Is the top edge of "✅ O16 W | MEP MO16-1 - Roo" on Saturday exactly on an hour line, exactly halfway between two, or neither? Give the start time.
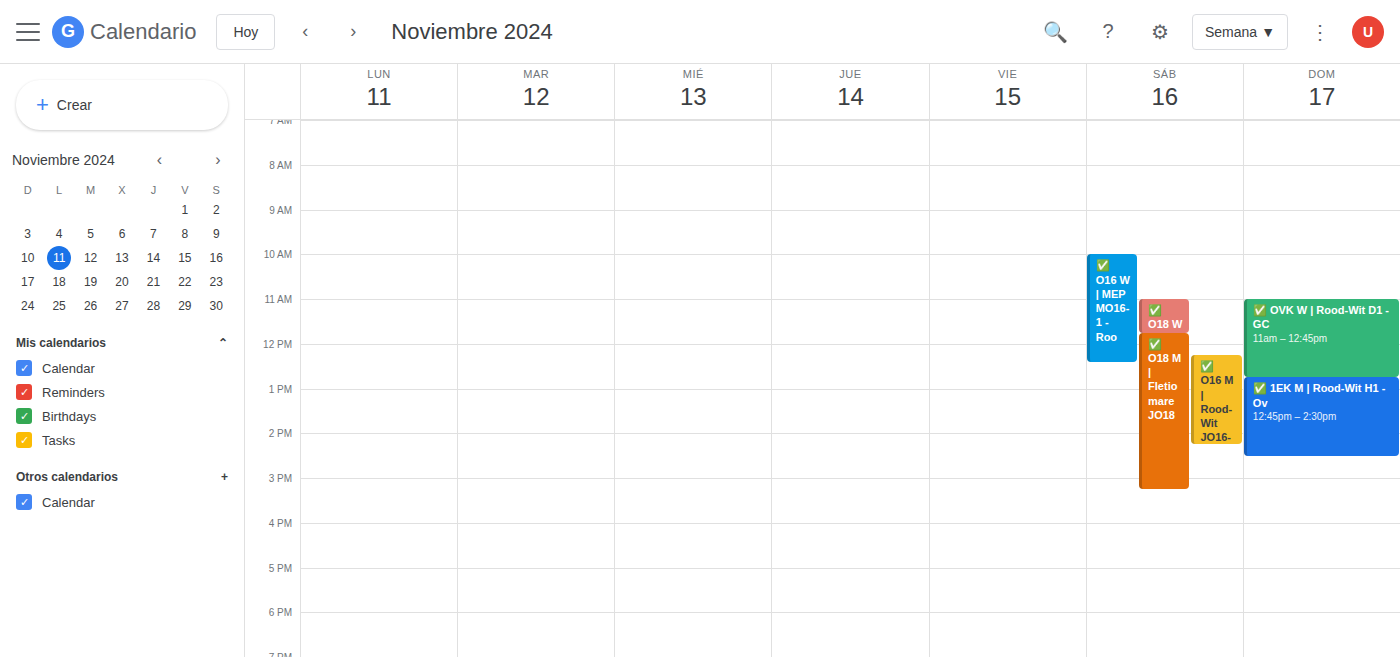
10:00 AM -- exactly on the 10 AM line.